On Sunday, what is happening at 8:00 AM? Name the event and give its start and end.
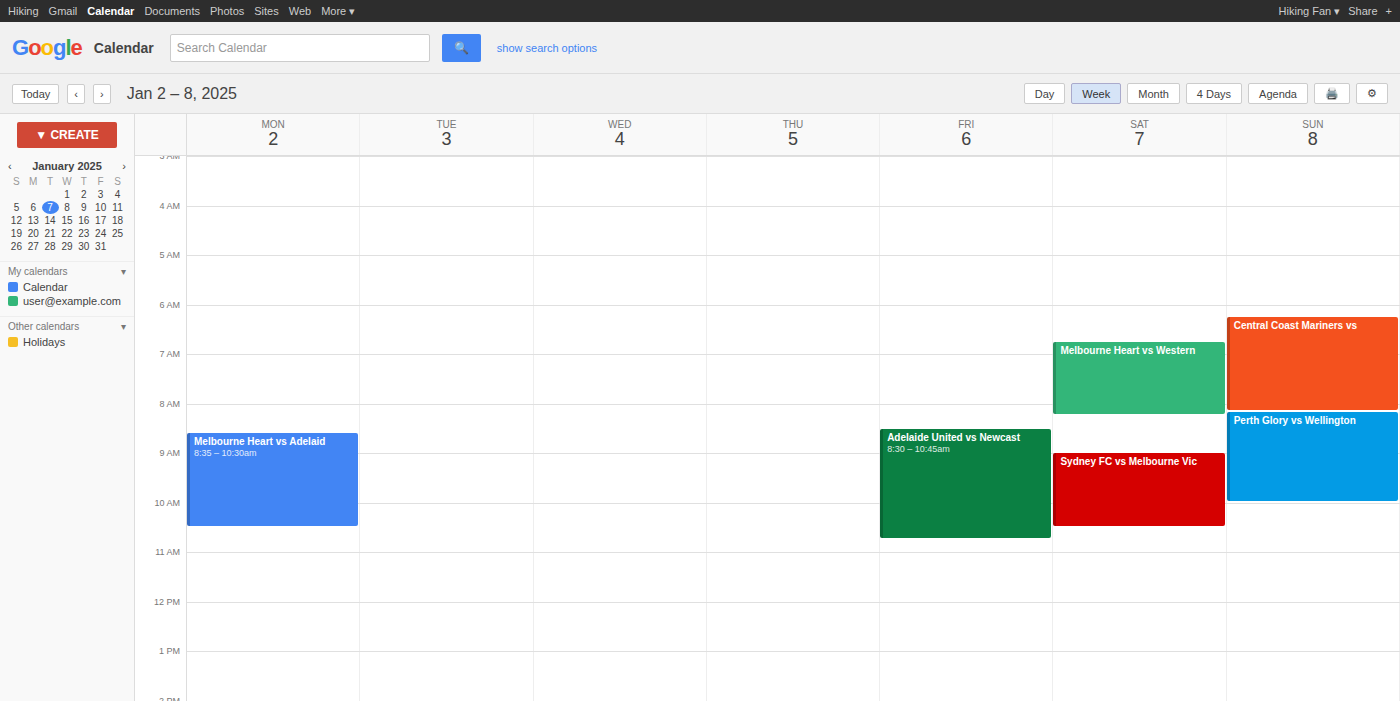
"Central Coast Mariners vs", 6:15 AM to 8:10 AM